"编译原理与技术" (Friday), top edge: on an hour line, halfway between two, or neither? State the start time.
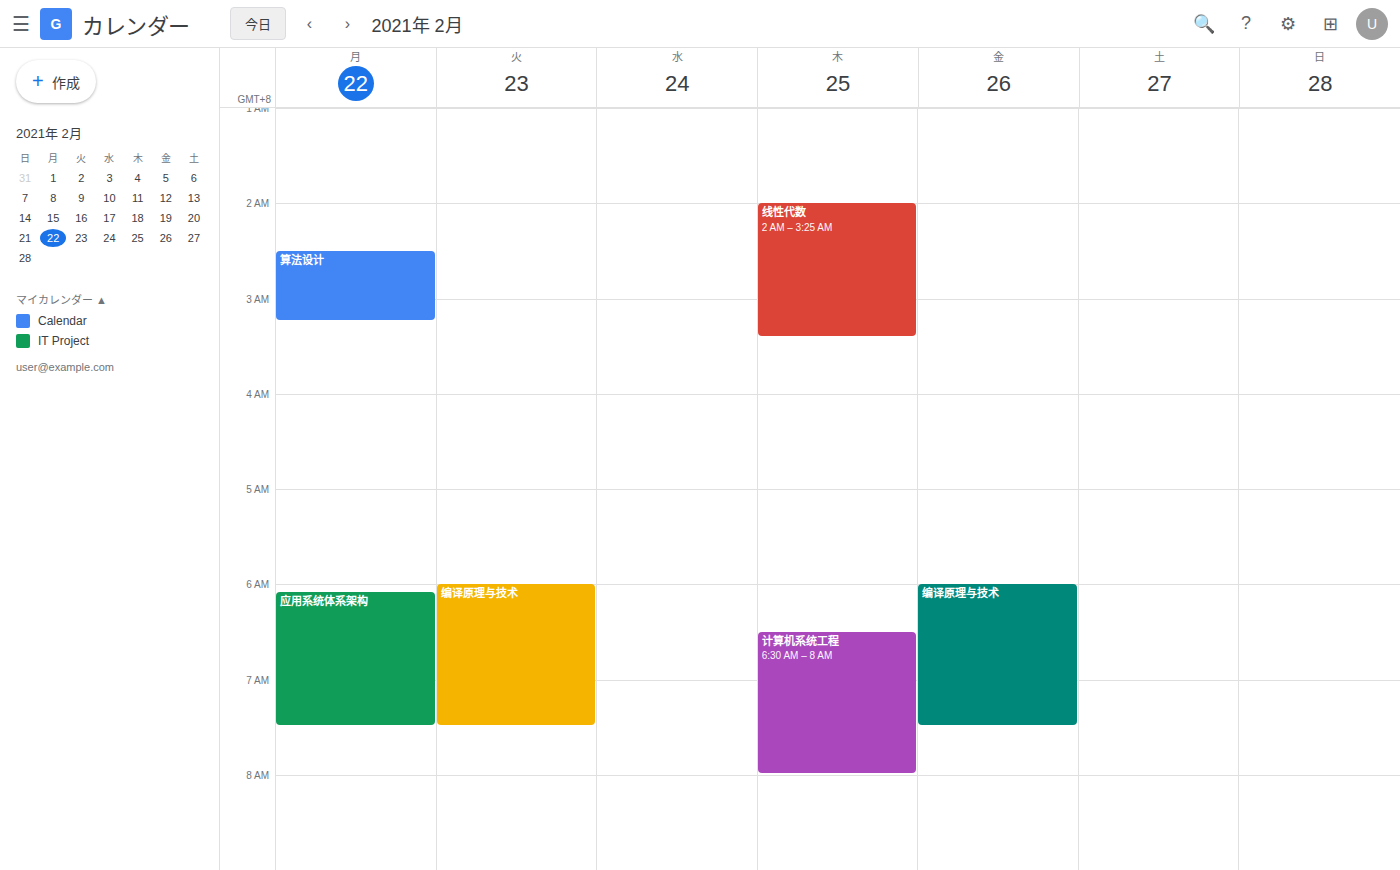
6:00 AM -- exactly on the 6 AM line.